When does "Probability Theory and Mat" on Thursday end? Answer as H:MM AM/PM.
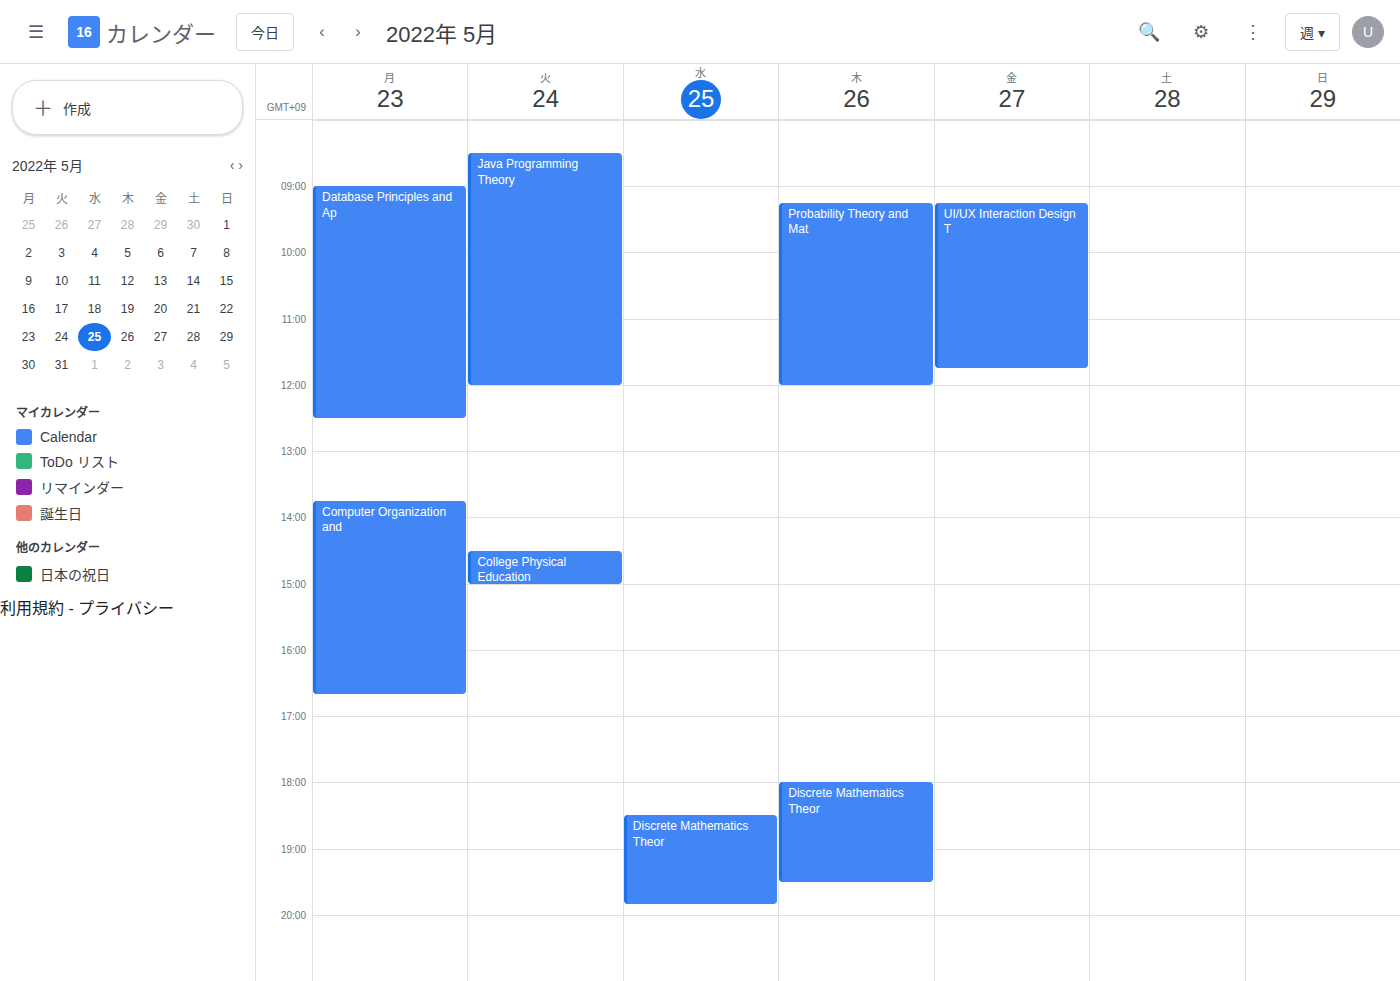
12:00 PM